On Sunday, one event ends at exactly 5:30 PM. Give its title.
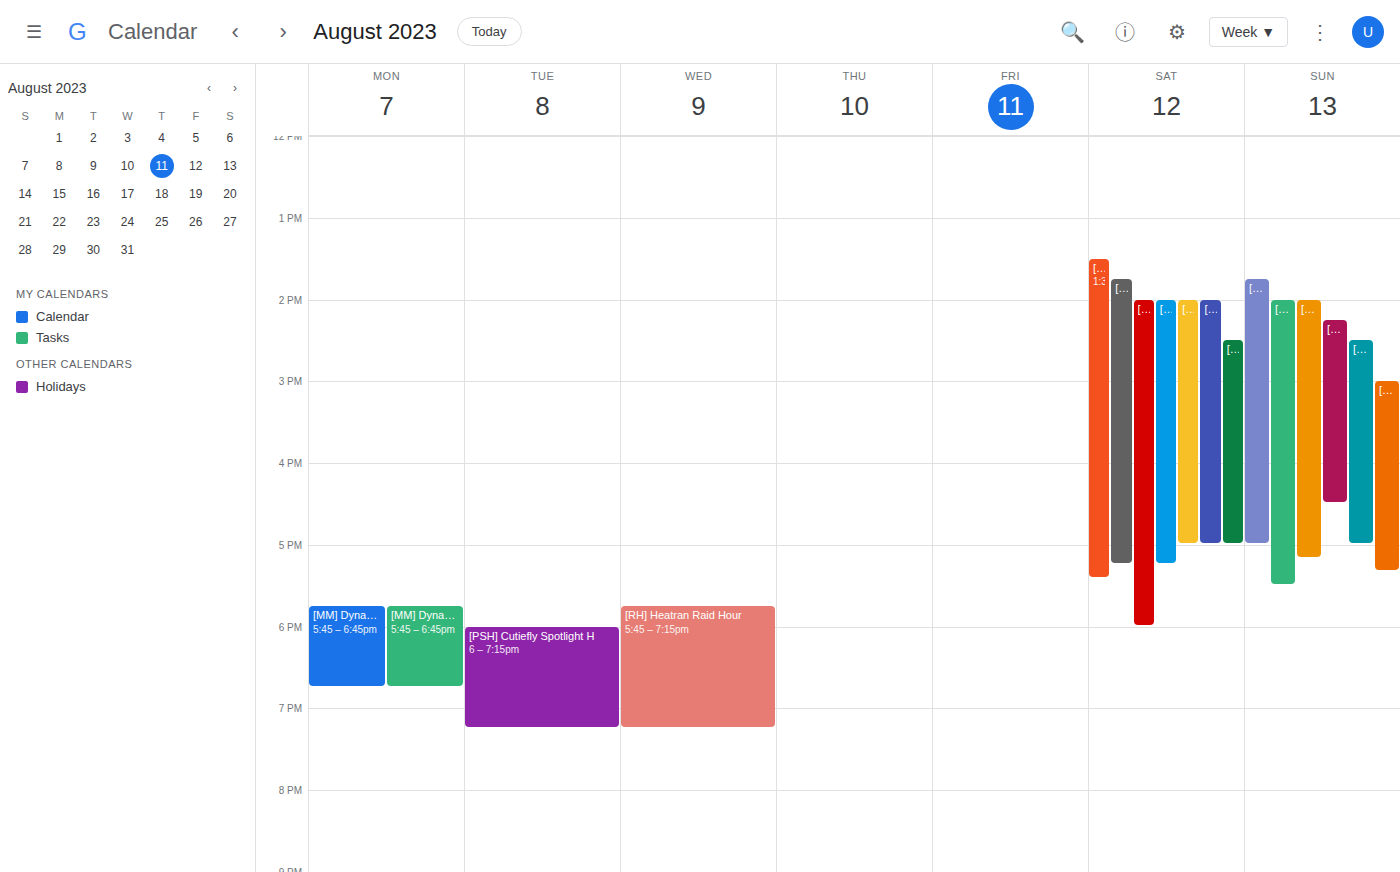
"[CD] May Community Day"